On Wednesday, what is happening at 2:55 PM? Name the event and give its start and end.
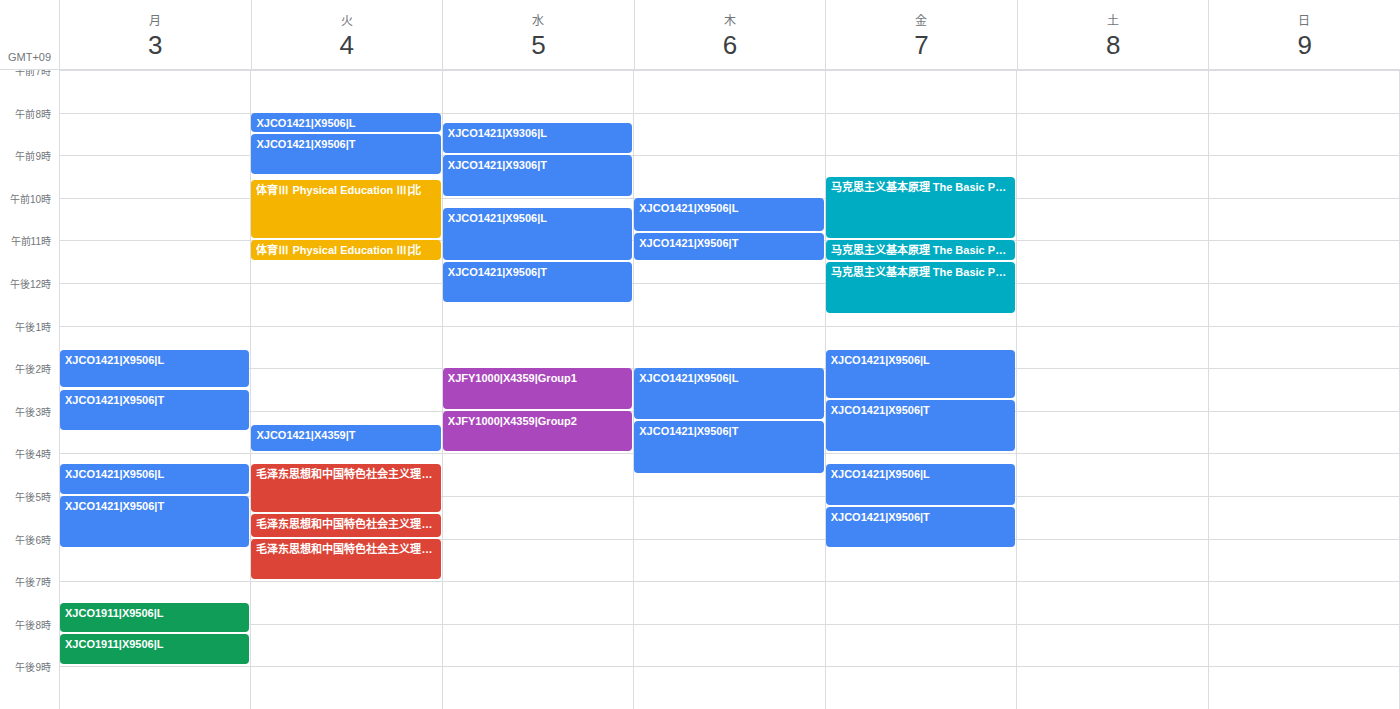
"XJFY1000|X4359|Group1", 2:00 PM to 3:00 PM